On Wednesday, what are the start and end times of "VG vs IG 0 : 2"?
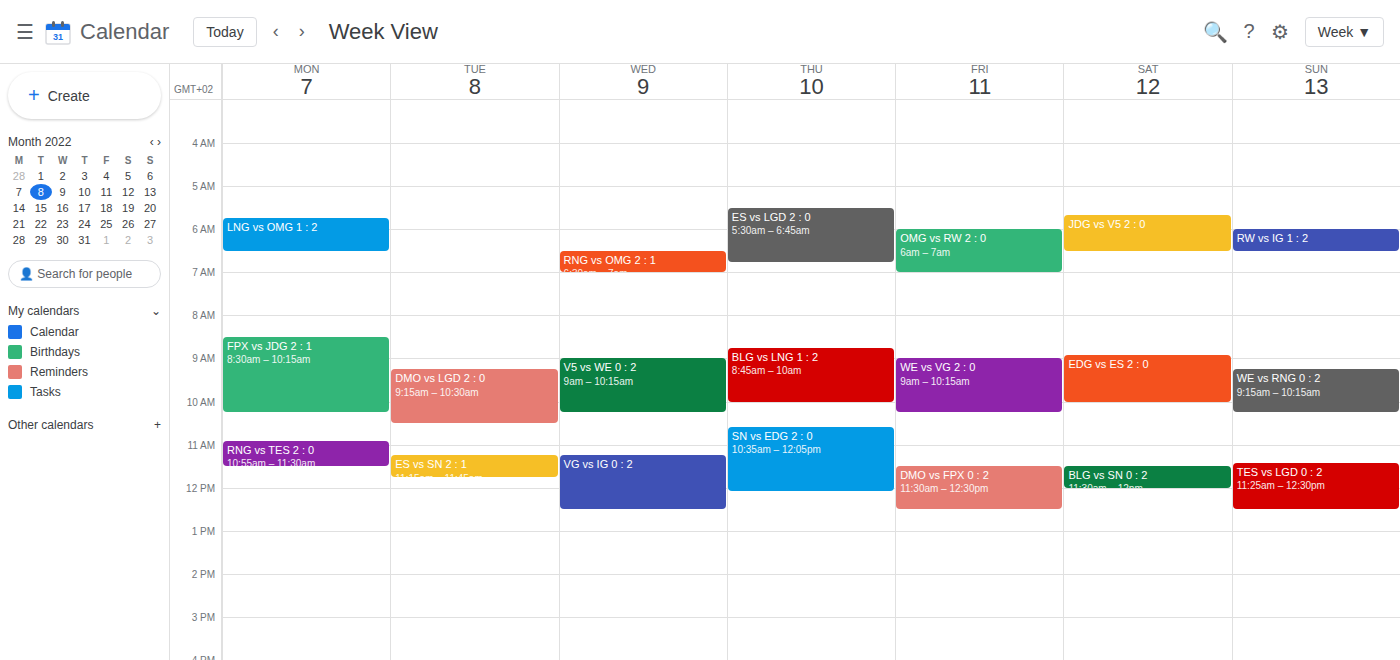
11:15 AM to 12:30 PM